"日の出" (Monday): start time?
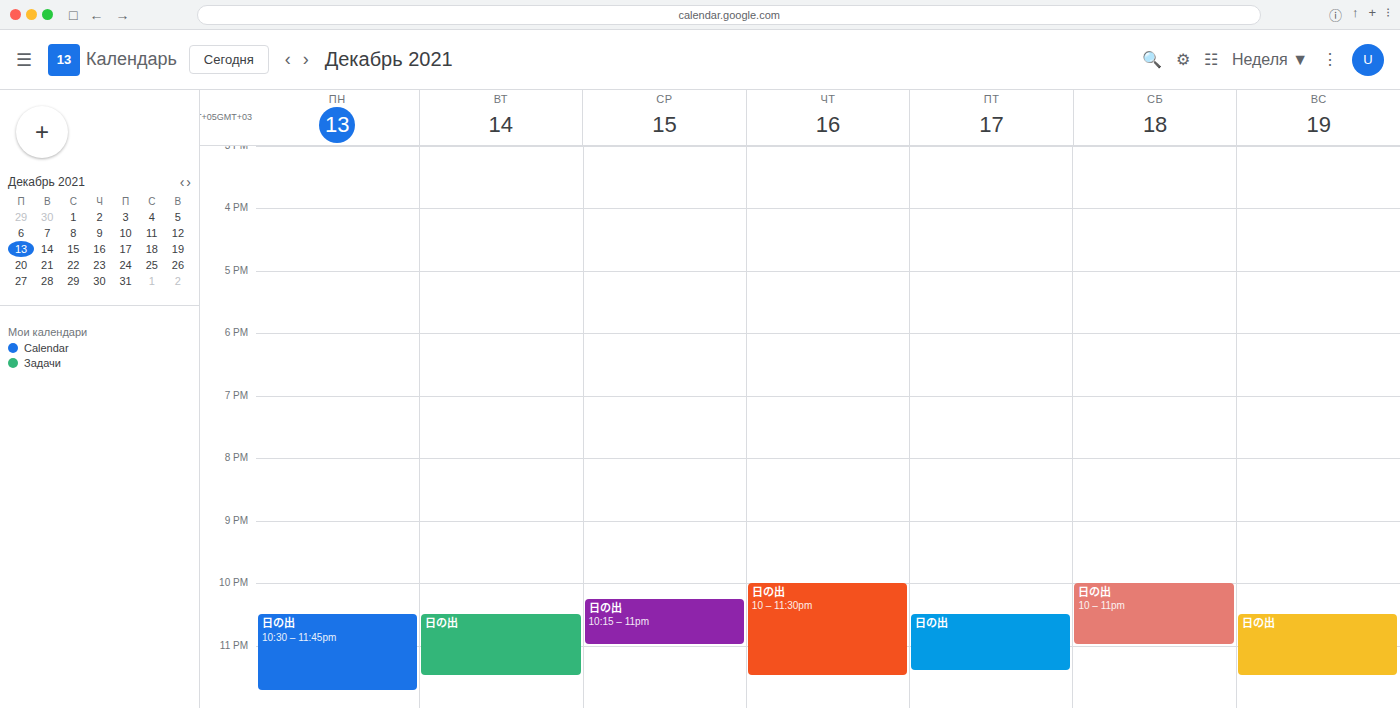
10:30 PM